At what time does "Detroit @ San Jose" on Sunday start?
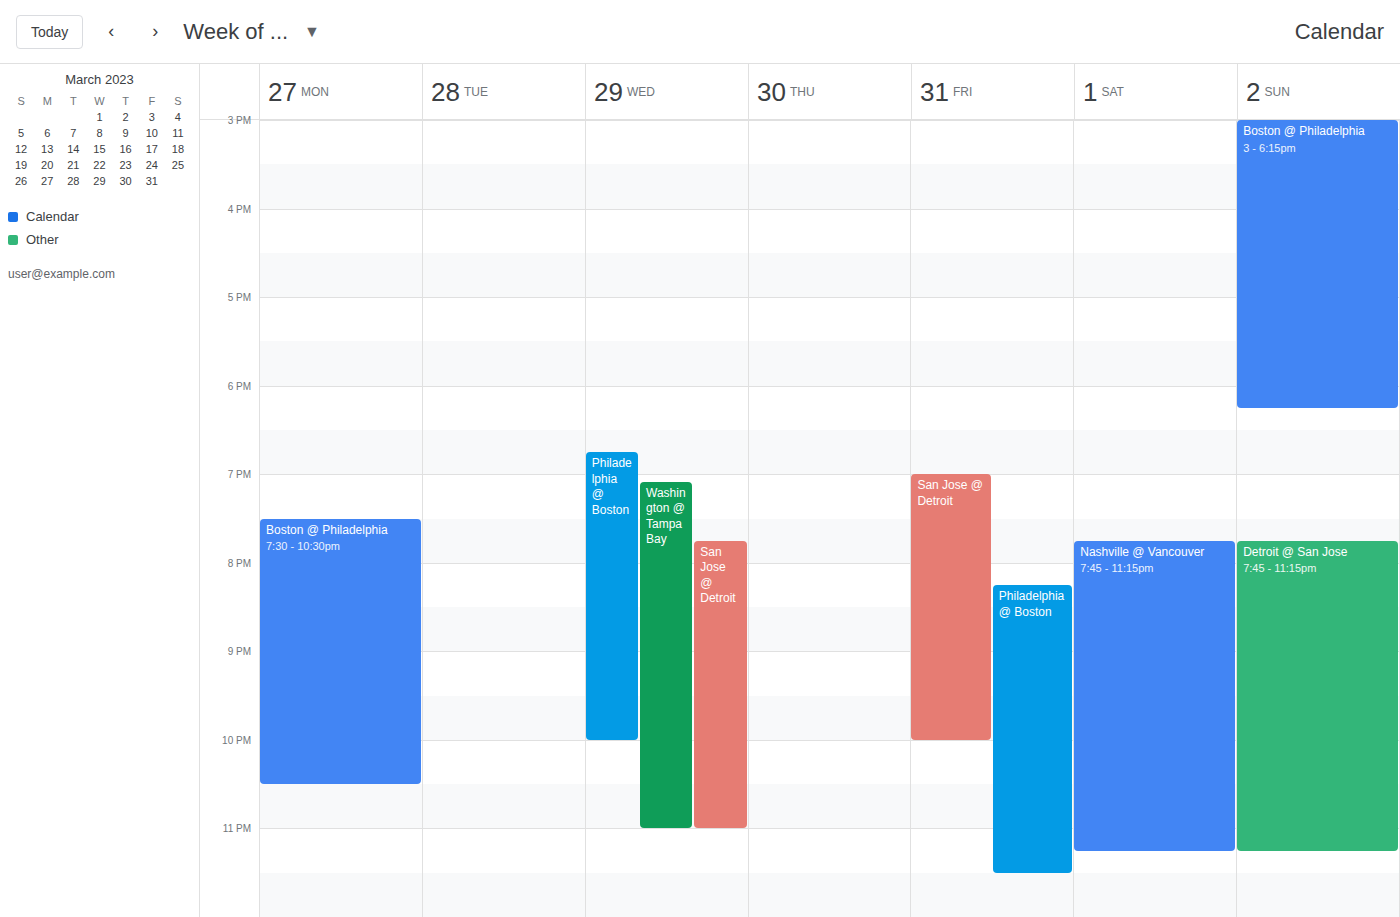
7:45 PM